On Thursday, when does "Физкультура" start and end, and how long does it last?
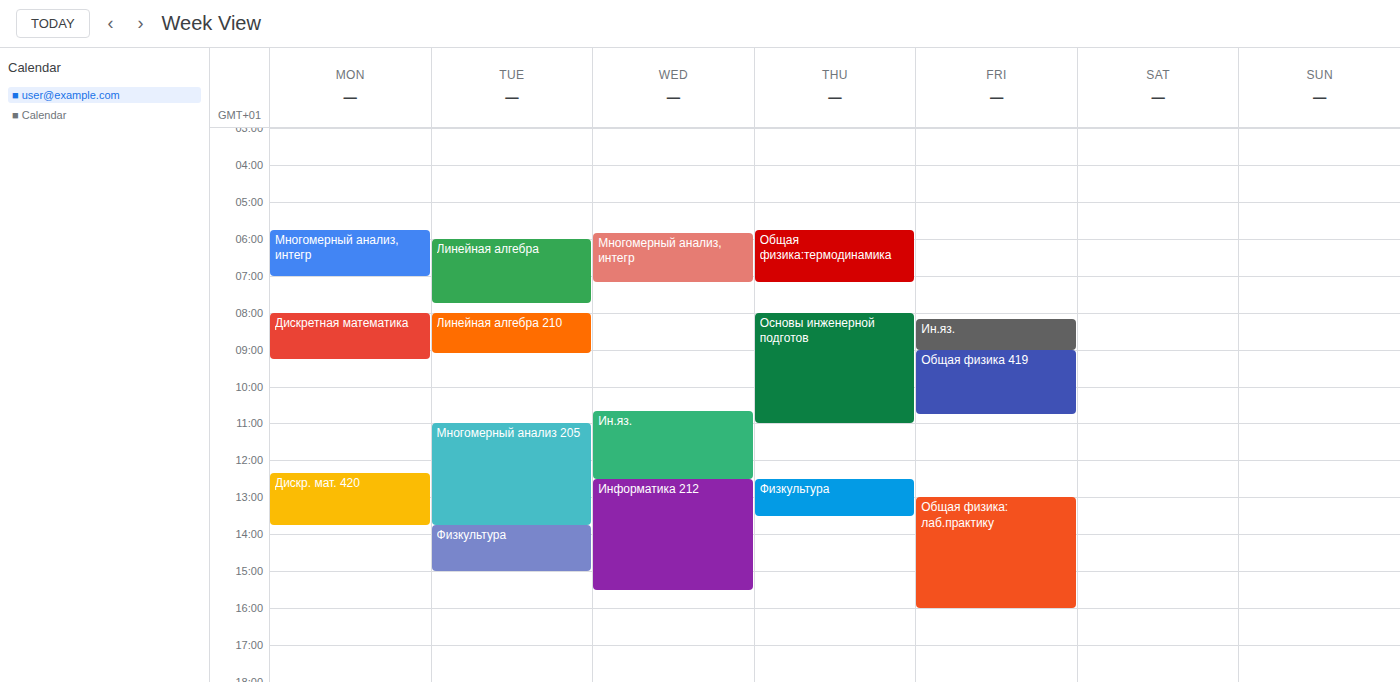
12:30 PM to 1:30 PM, 1 hour